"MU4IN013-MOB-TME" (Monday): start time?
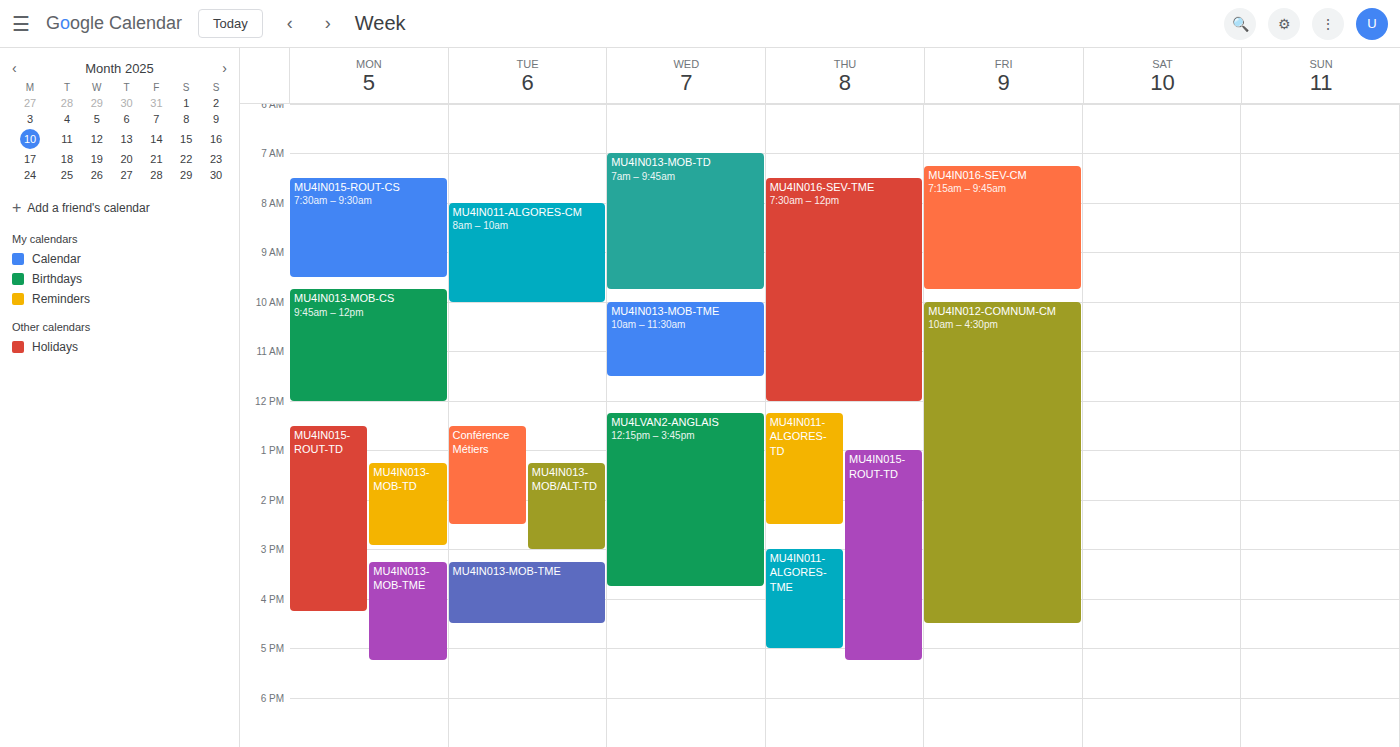
3:15 PM